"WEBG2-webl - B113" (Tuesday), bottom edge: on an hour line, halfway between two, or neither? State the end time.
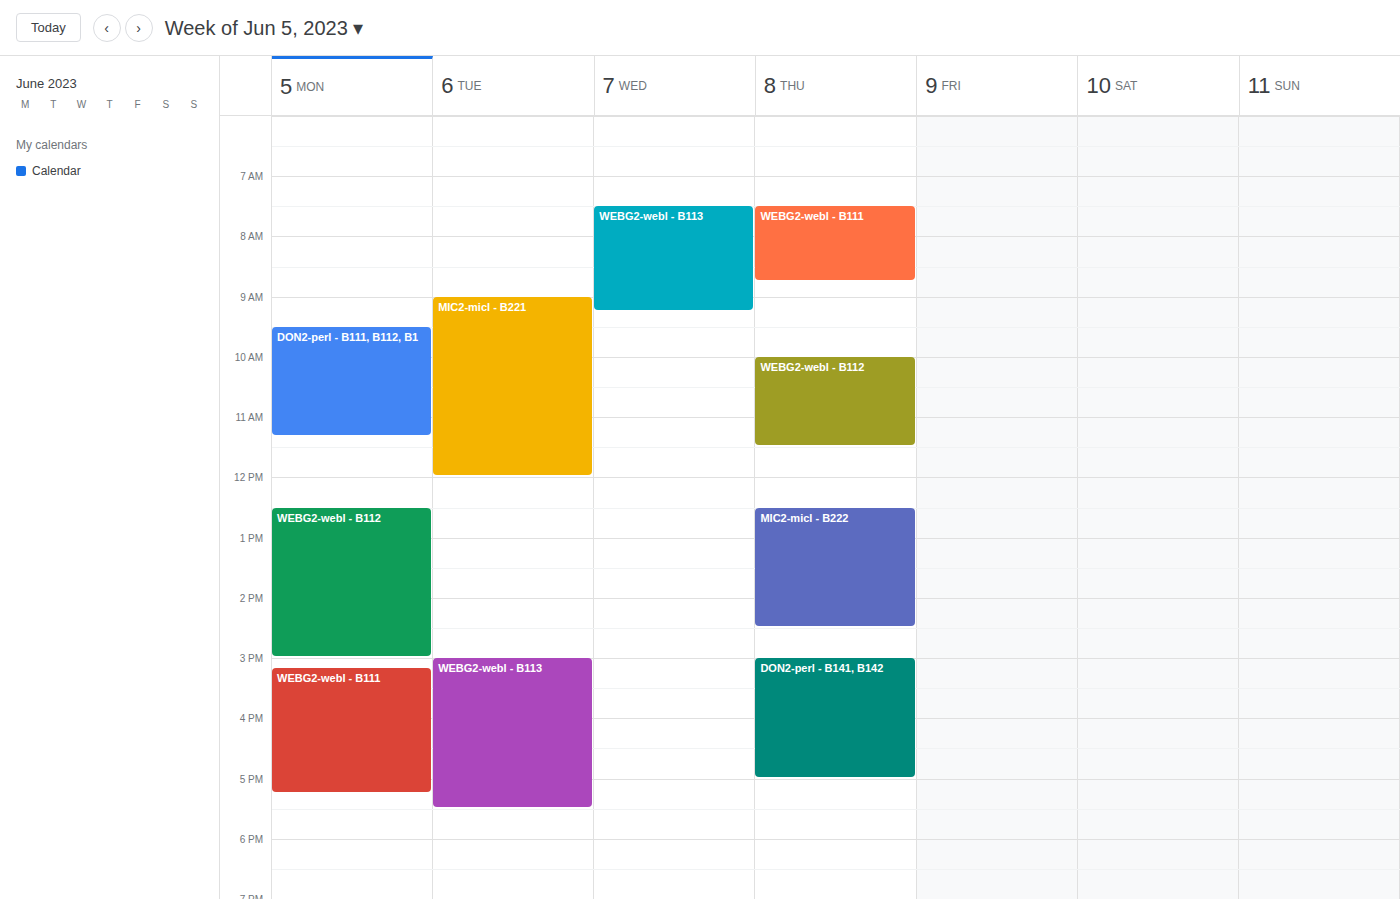
5:30 PM -- halfway between the 5 PM and 6 PM lines.